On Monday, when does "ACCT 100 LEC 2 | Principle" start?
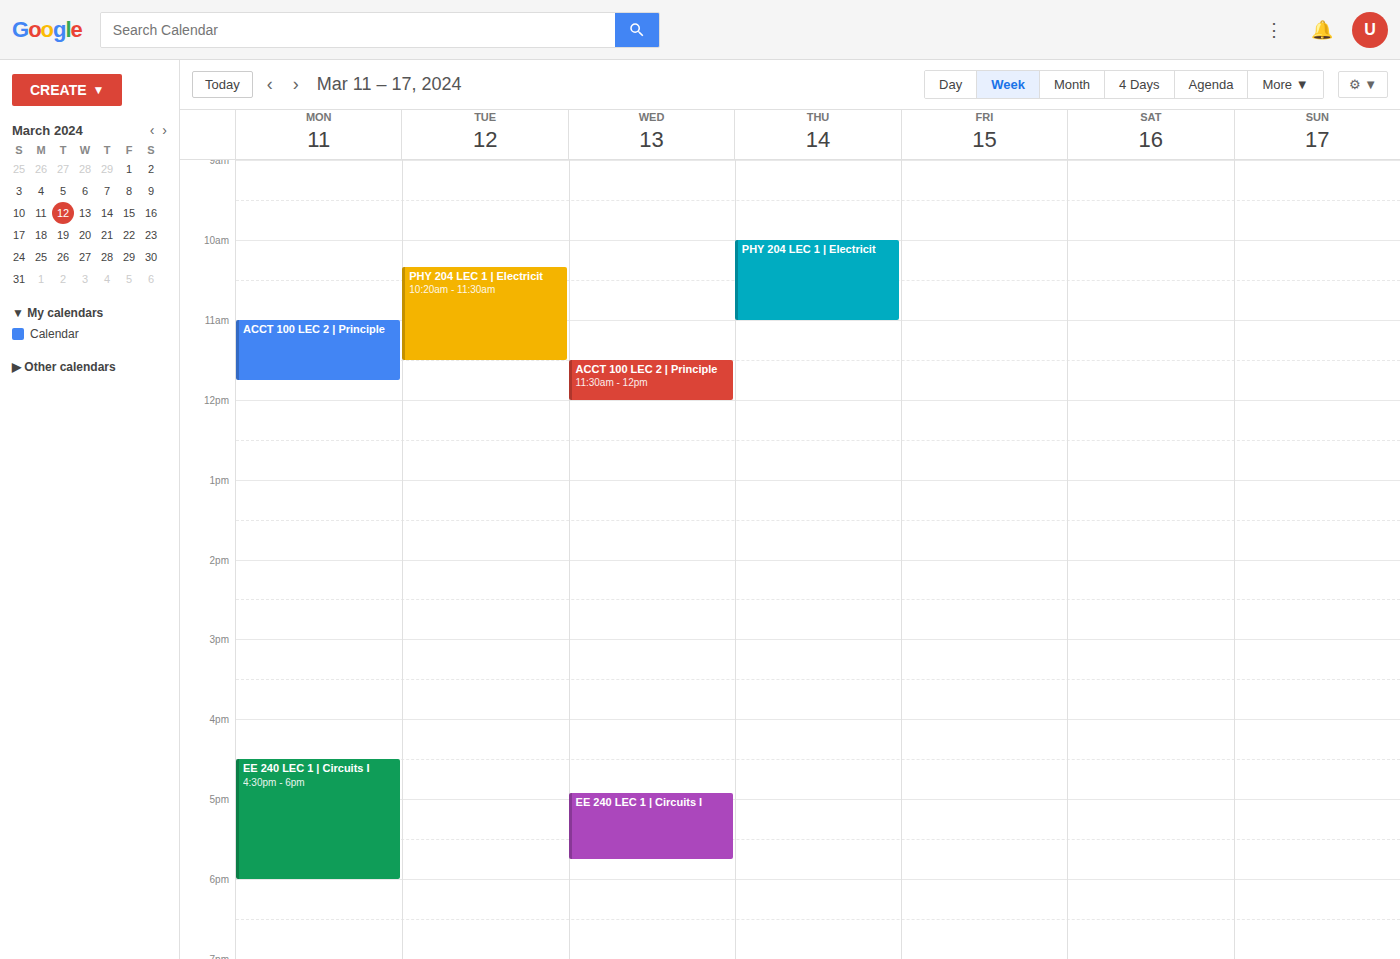
11:00 AM